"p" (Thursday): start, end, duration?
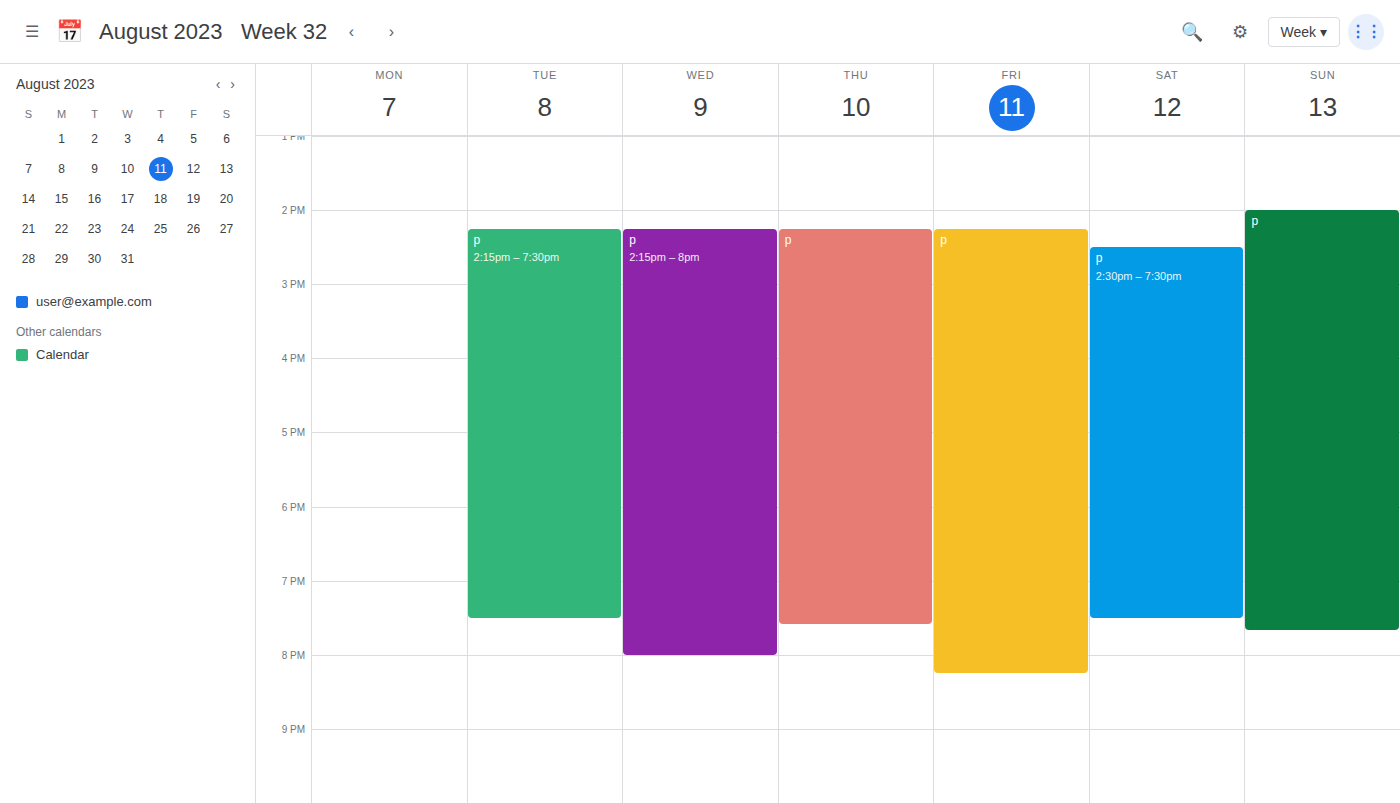
2:15 PM to 7:35 PM, 5 hours 20 minutes